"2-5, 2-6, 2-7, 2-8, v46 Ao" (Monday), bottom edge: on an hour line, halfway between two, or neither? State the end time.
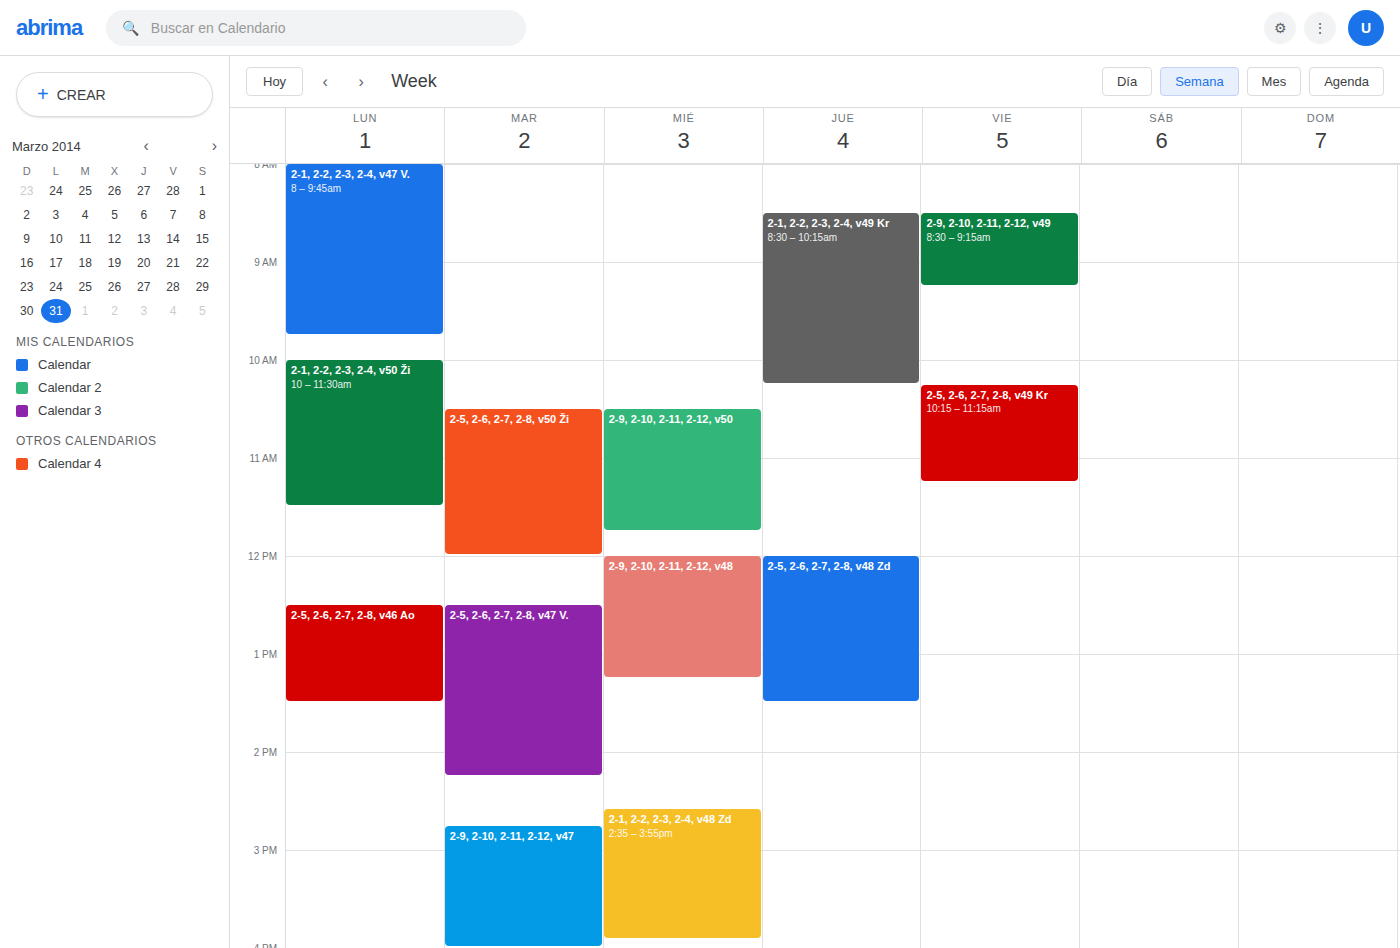
1:30 PM -- halfway between the 1 PM and 2 PM lines.